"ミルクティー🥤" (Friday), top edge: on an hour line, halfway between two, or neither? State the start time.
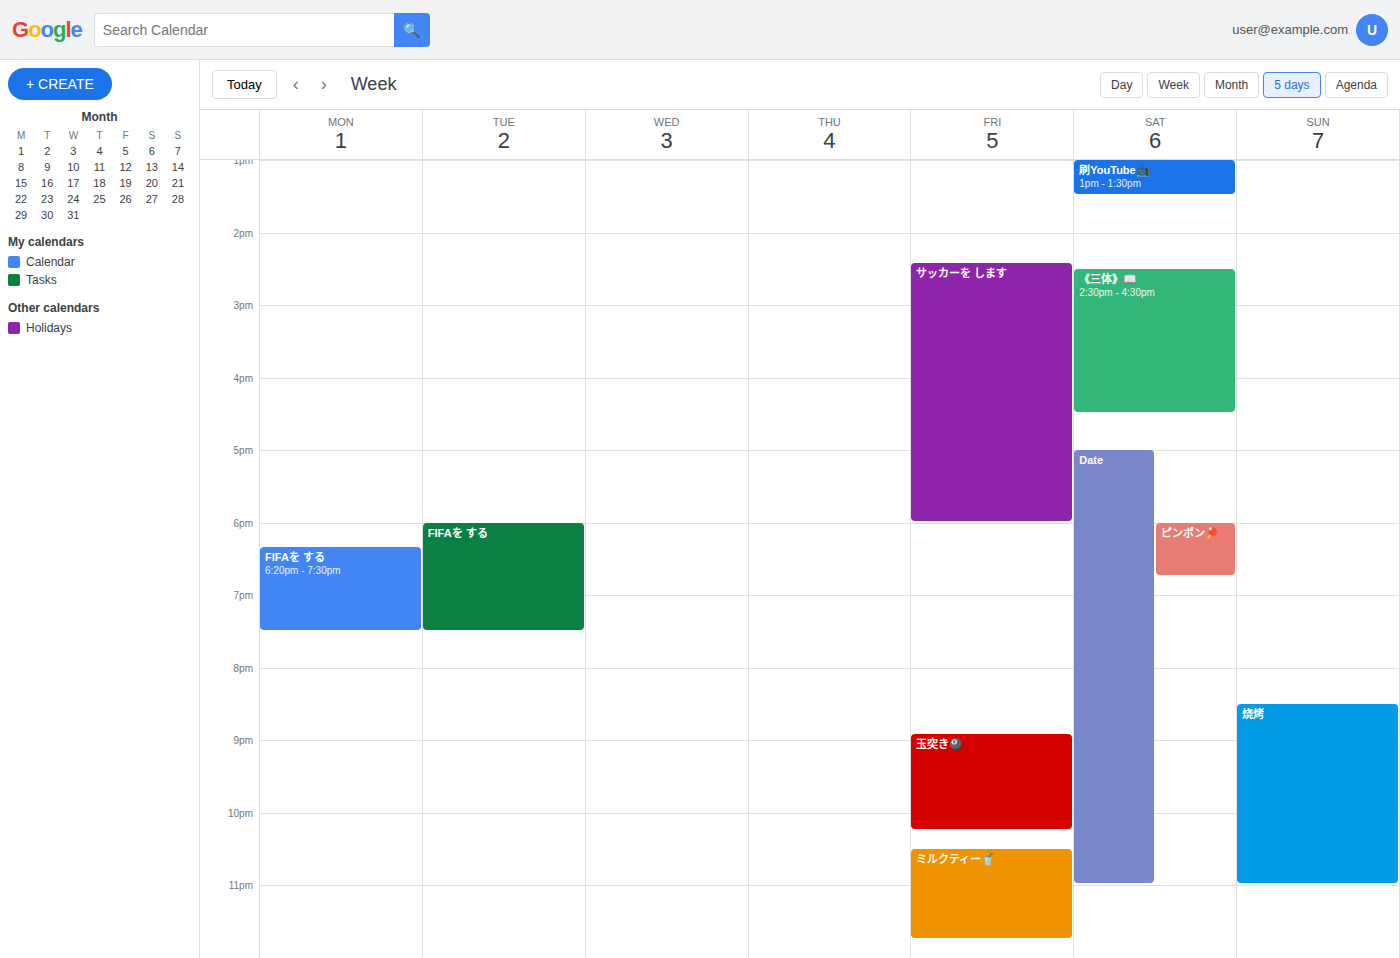
10:30 PM -- halfway between the 10 PM and 11 PM lines.